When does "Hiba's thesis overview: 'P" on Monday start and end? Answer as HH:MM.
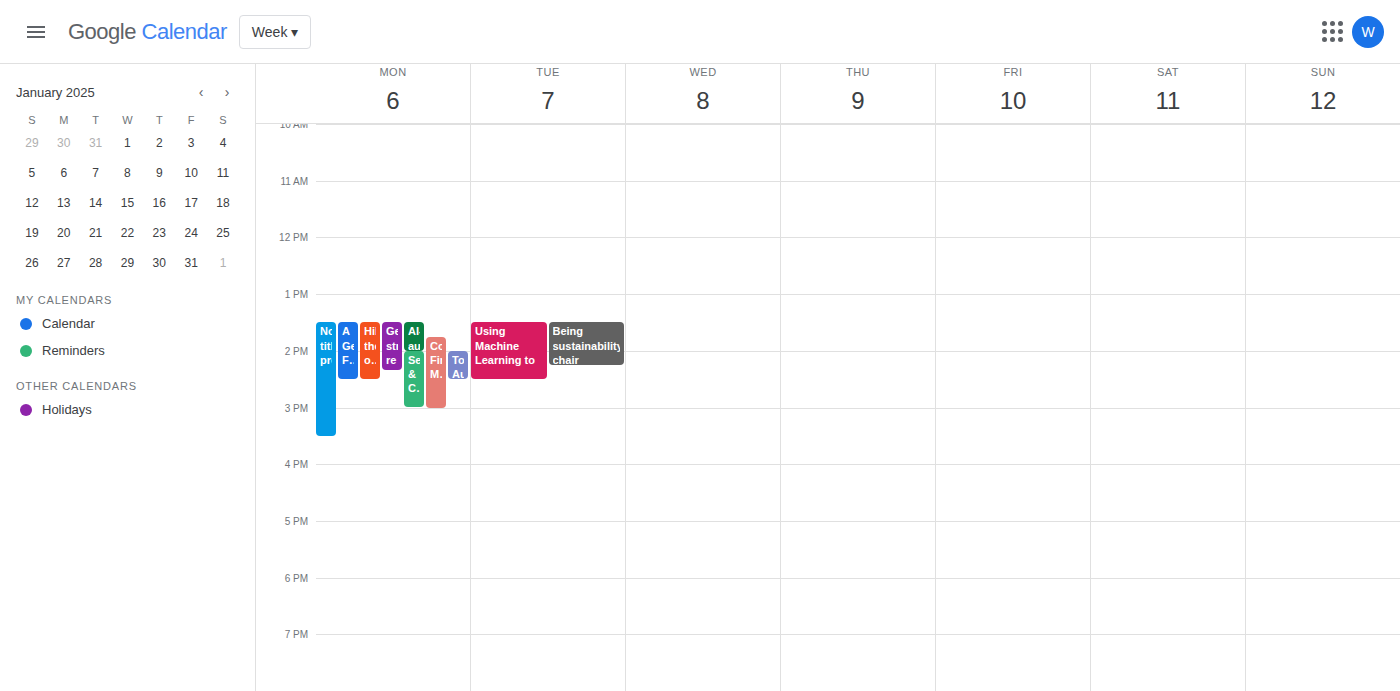
13:30 to 14:30